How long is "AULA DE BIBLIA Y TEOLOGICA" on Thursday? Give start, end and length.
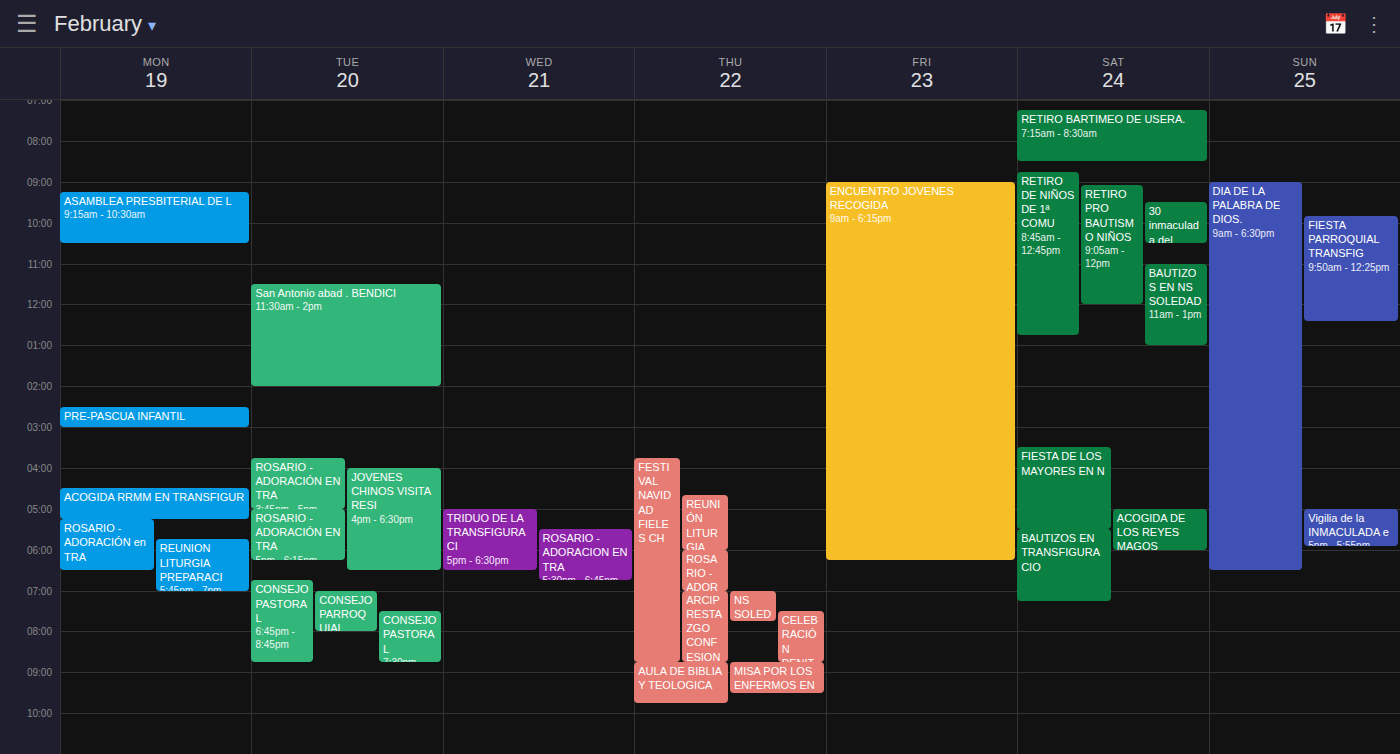
8:45 PM to 9:45 PM, 1 hour